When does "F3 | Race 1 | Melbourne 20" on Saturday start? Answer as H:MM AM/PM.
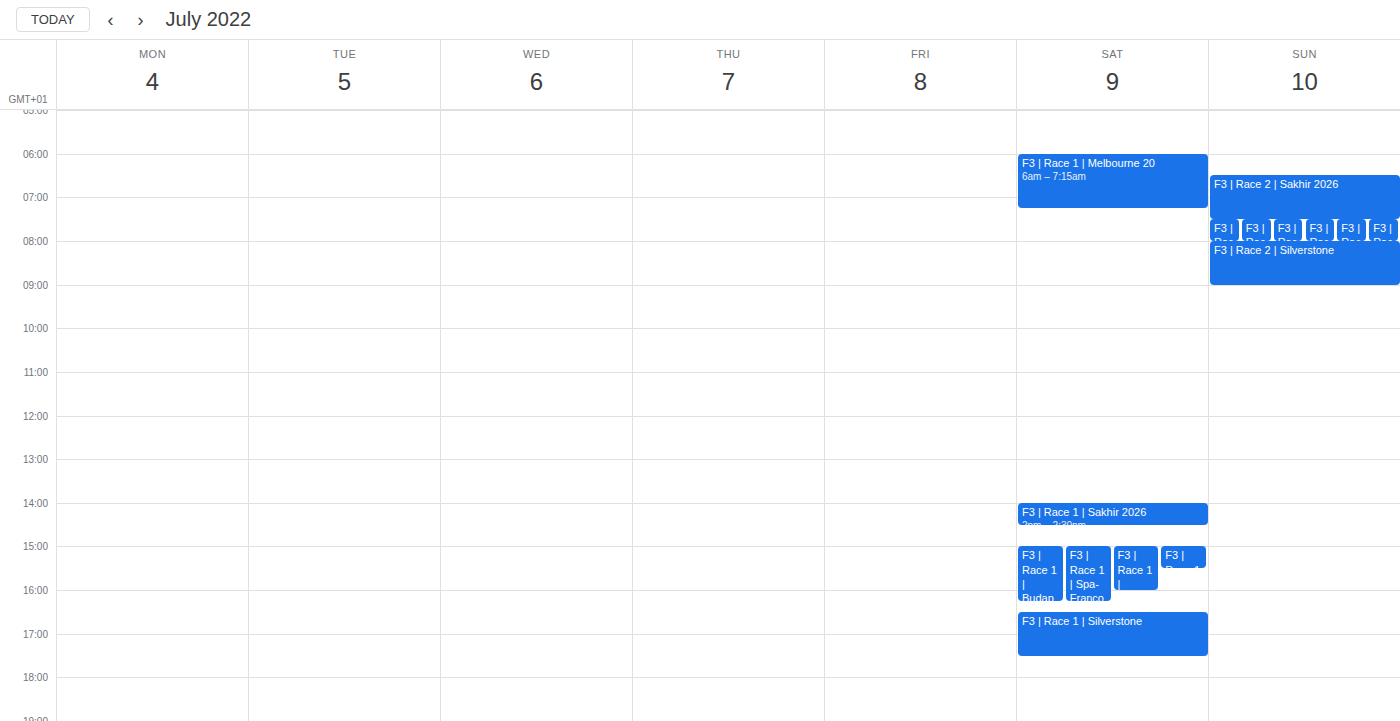
6:00 AM